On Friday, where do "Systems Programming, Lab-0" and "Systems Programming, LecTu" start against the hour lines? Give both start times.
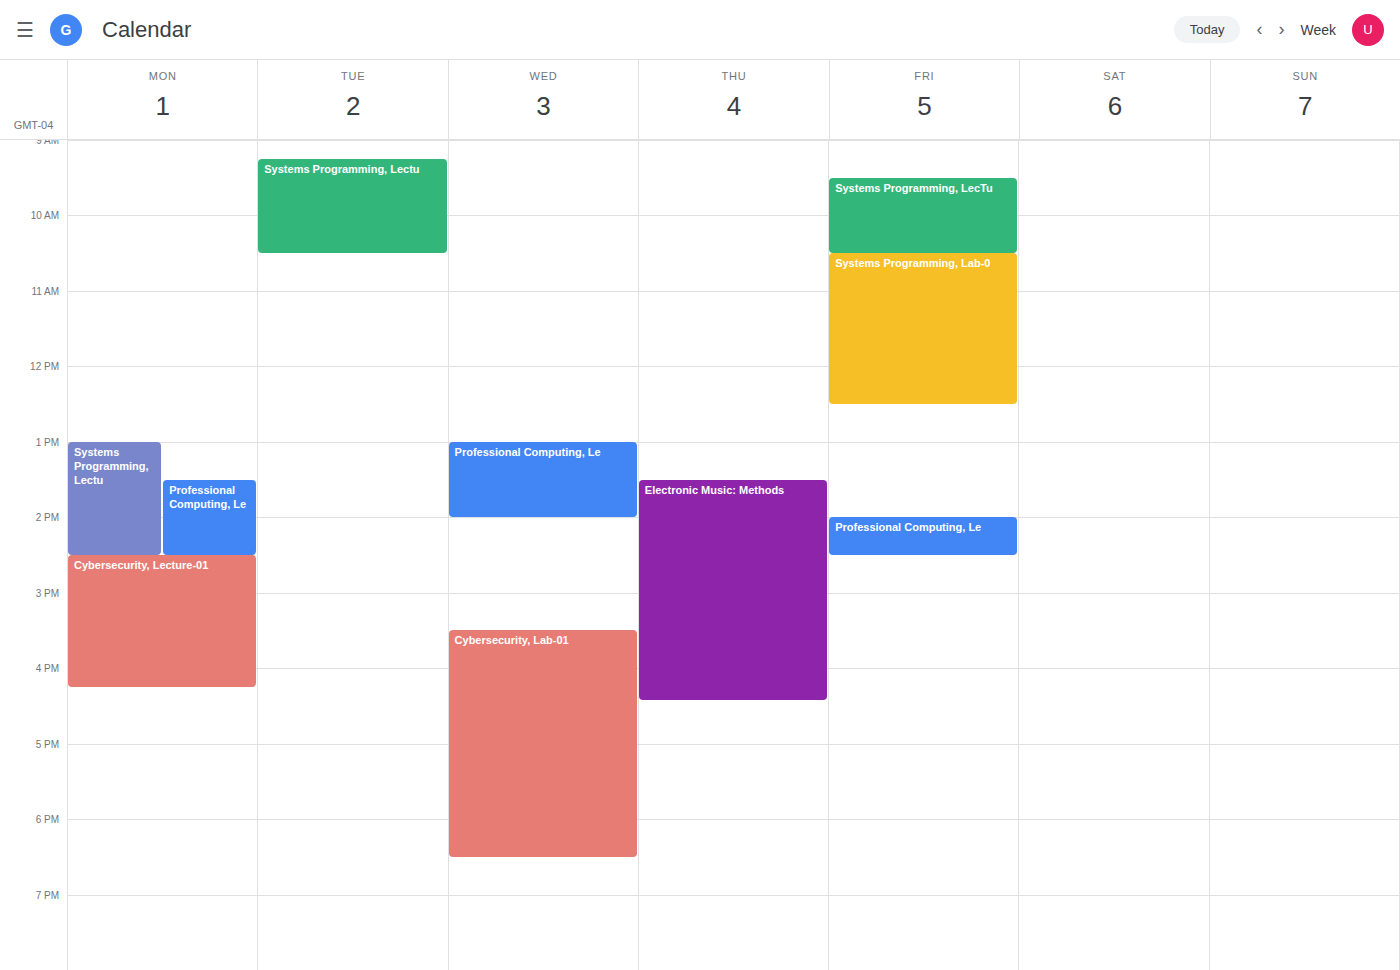
"Systems Programming, Lab-0": 10:30 AM, halfway between the 10 AM and 11 AM lines. "Systems Programming, LecTu": 9:30 AM, halfway between the 9 AM and 10 AM lines.